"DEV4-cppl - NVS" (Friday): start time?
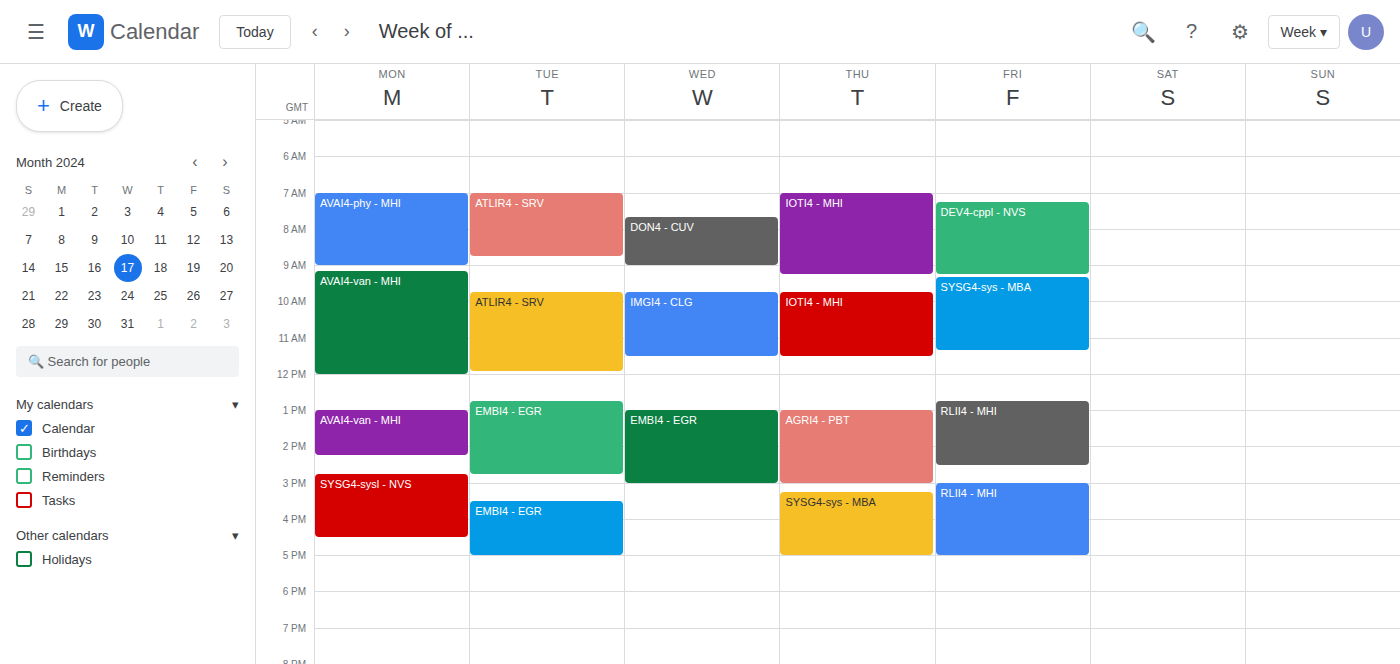
7:15 AM